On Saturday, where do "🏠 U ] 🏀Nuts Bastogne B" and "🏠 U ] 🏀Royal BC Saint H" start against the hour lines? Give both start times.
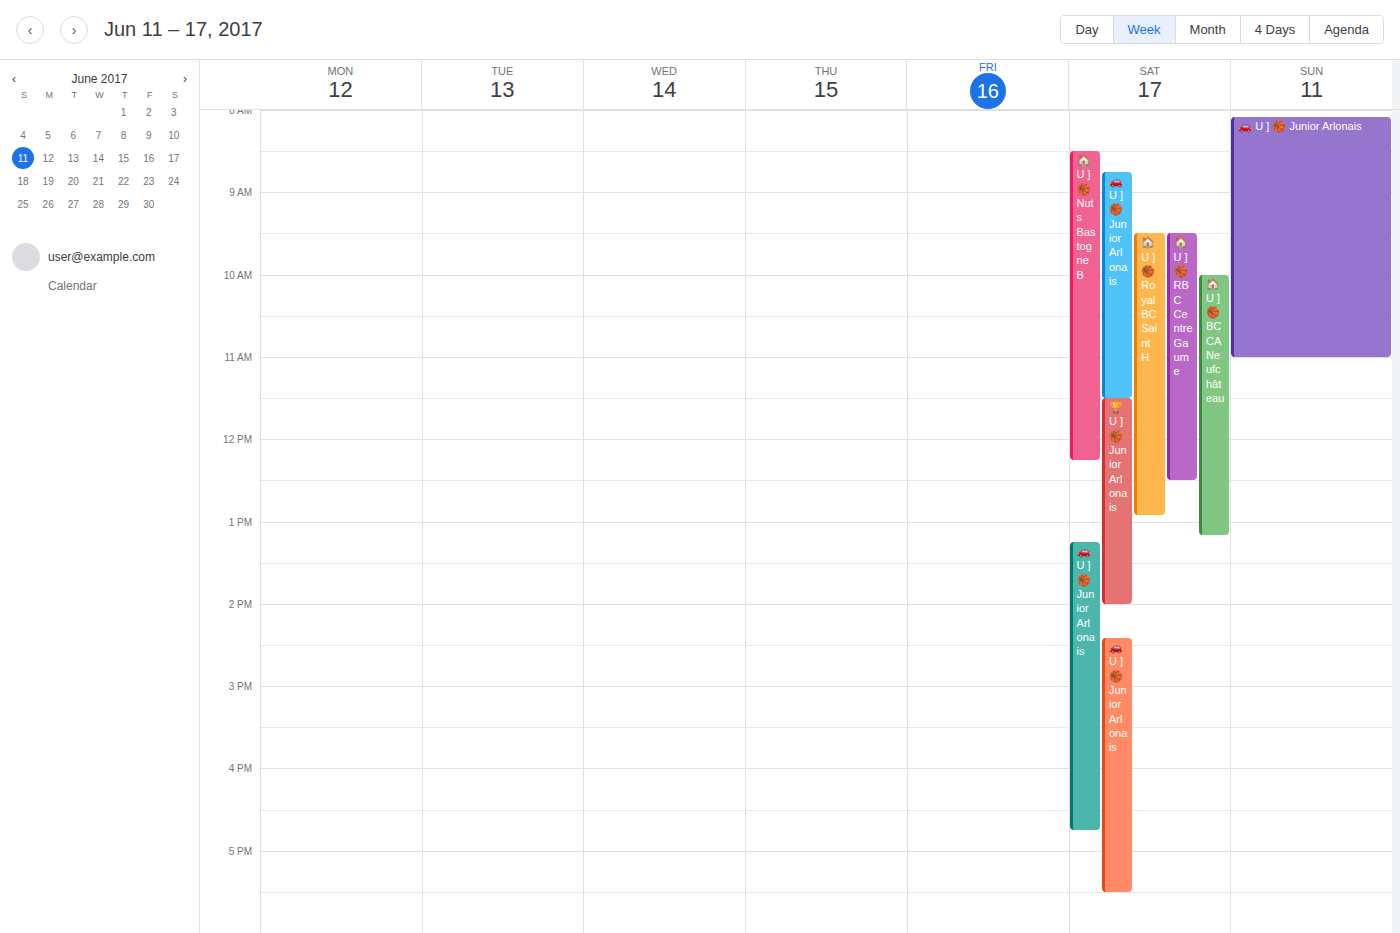
"🏠 U ] 🏀Nuts Bastogne B": 8:30 AM, halfway between the 8 AM and 9 AM lines. "🏠 U ] 🏀Royal BC Saint H": 9:30 AM, halfway between the 9 AM and 10 AM lines.